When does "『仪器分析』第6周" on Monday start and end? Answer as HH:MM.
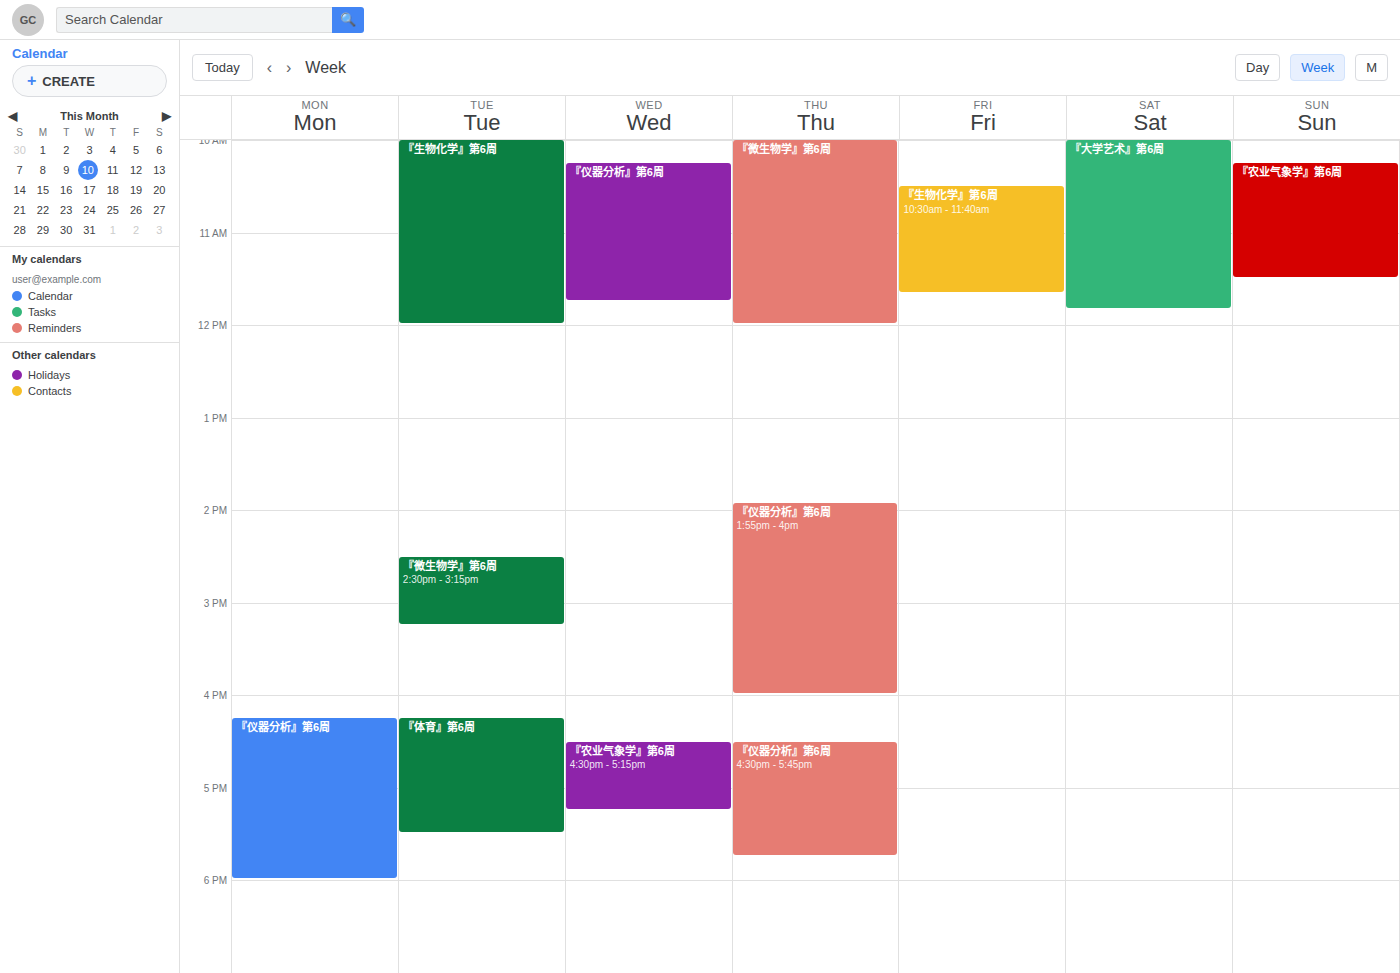
16:15 to 18:00